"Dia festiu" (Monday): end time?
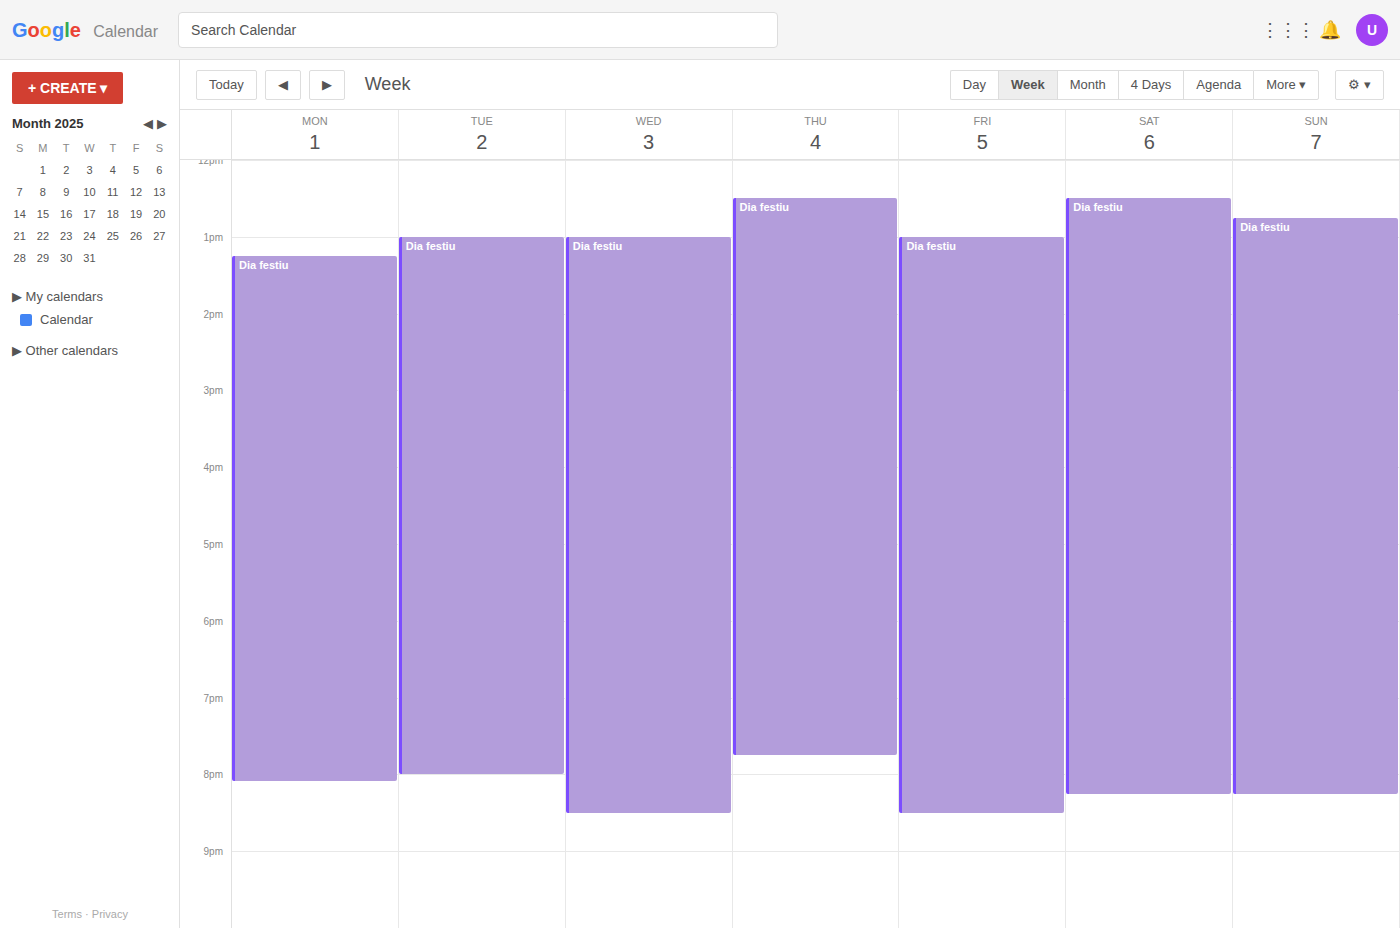
8:05 PM